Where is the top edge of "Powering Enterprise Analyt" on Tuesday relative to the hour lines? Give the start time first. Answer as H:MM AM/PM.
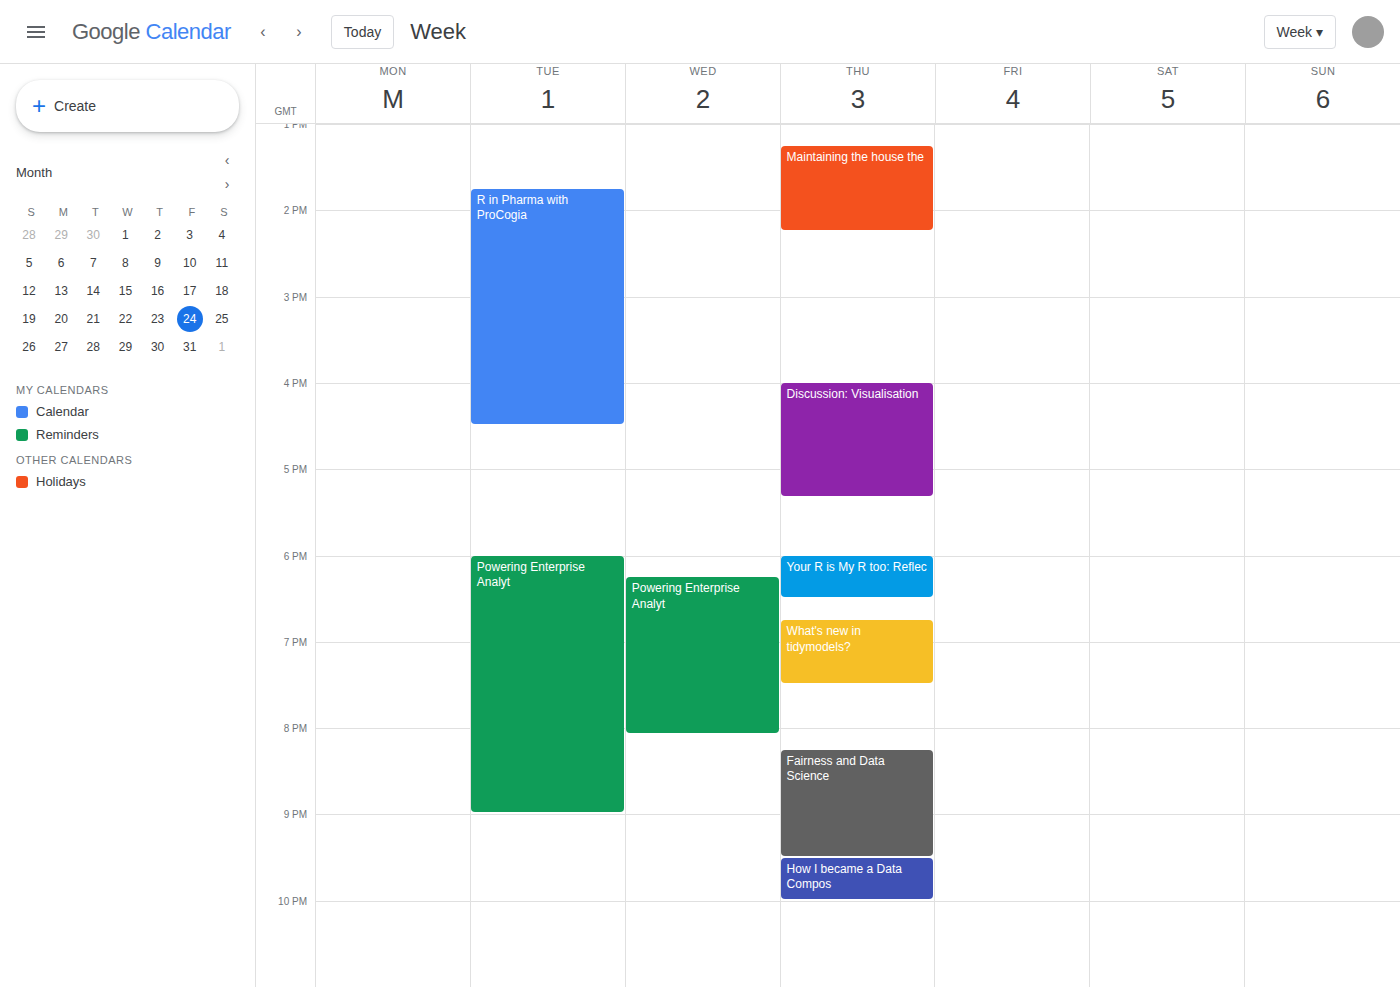
6:00 PM -- exactly on the 6 PM line.